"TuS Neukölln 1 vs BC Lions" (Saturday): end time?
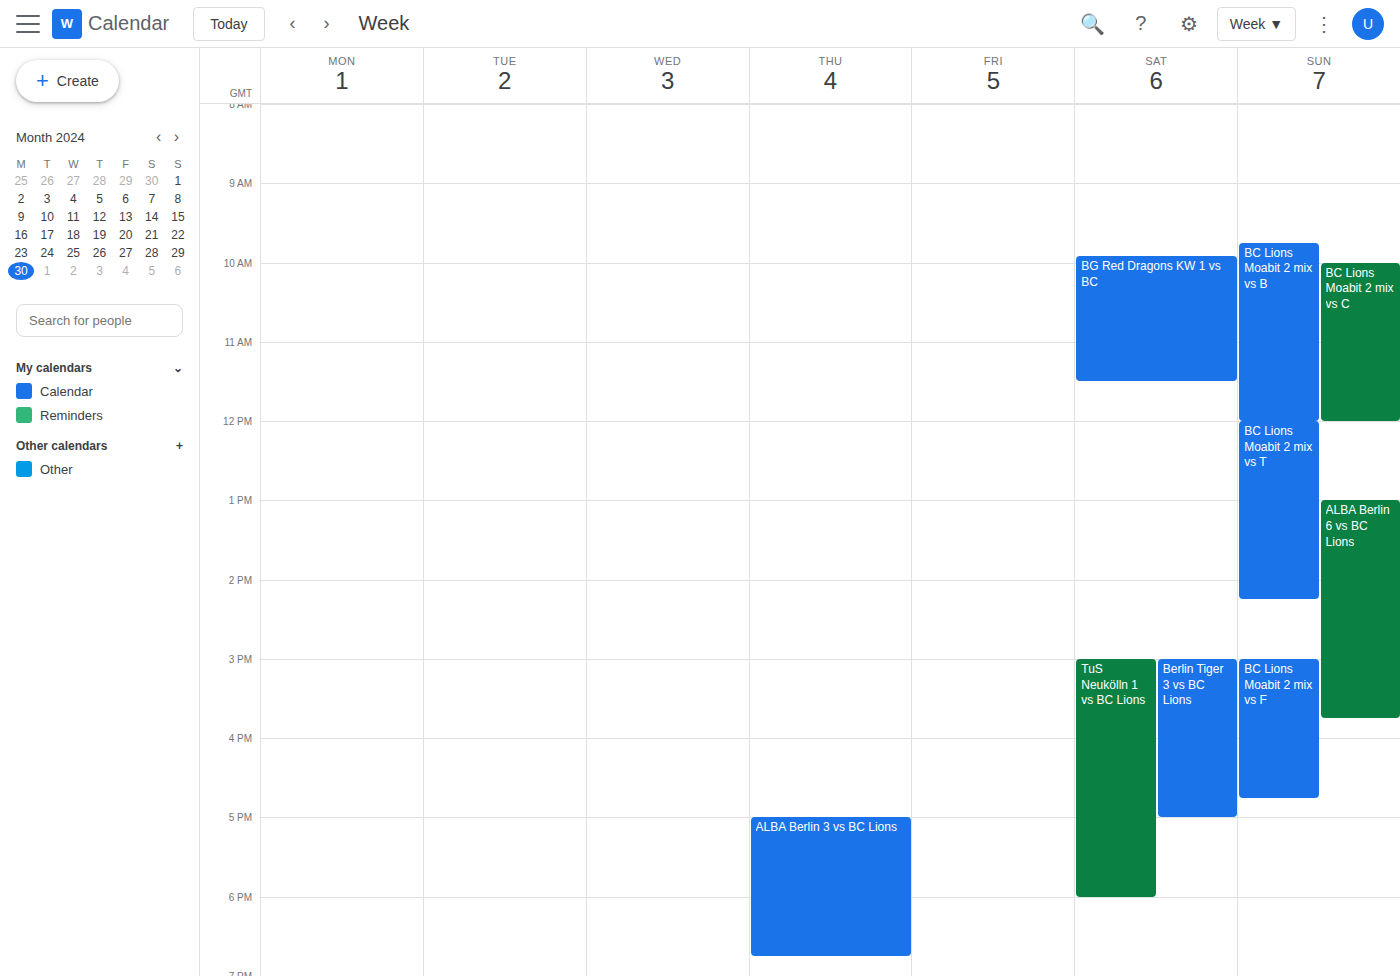
6:00 PM